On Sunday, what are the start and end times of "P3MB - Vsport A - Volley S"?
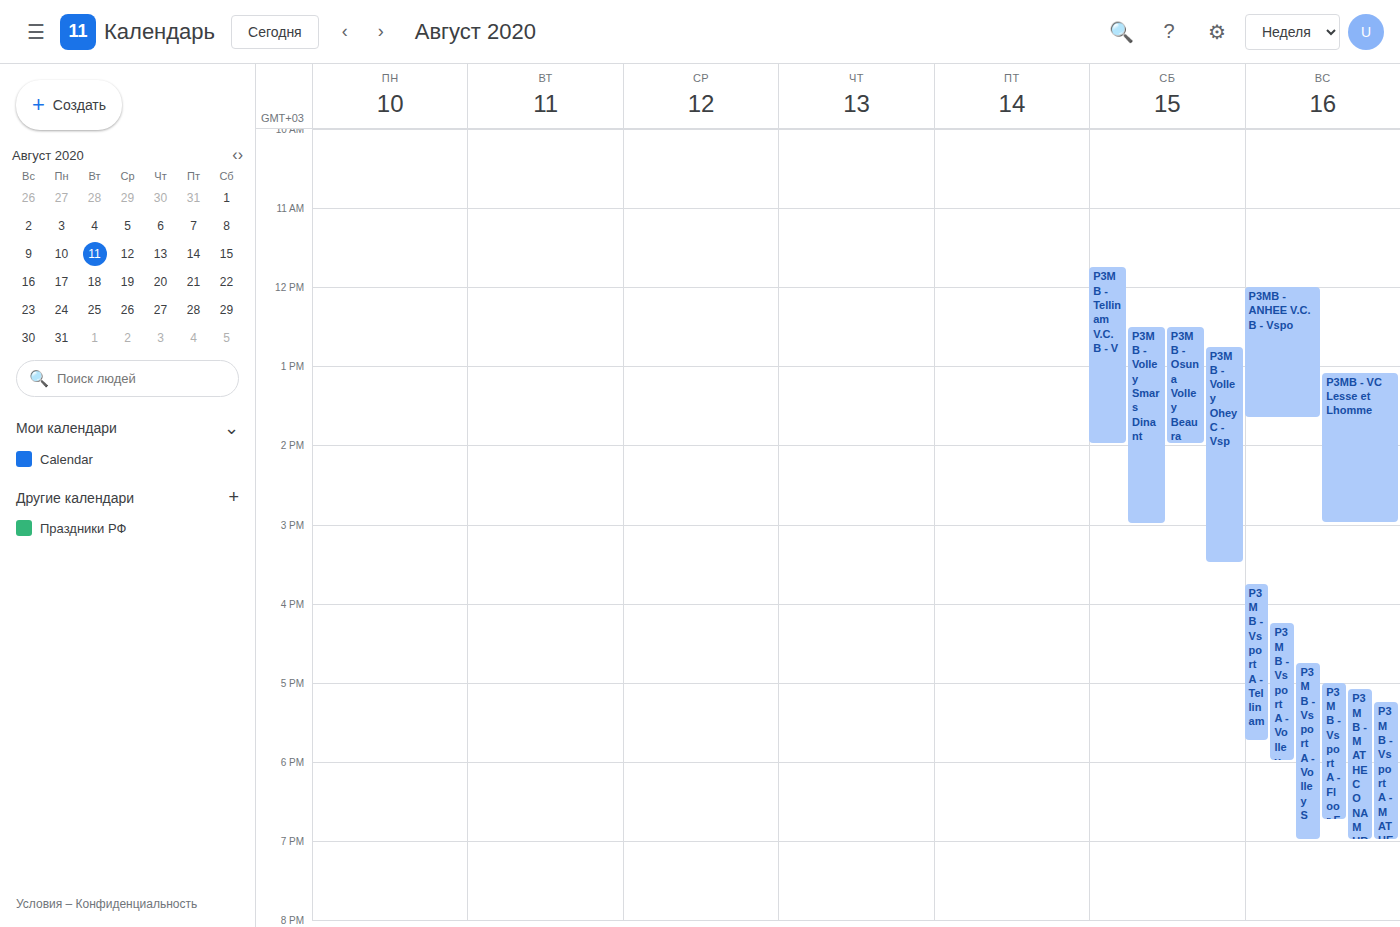
4:45 PM to 7:00 PM